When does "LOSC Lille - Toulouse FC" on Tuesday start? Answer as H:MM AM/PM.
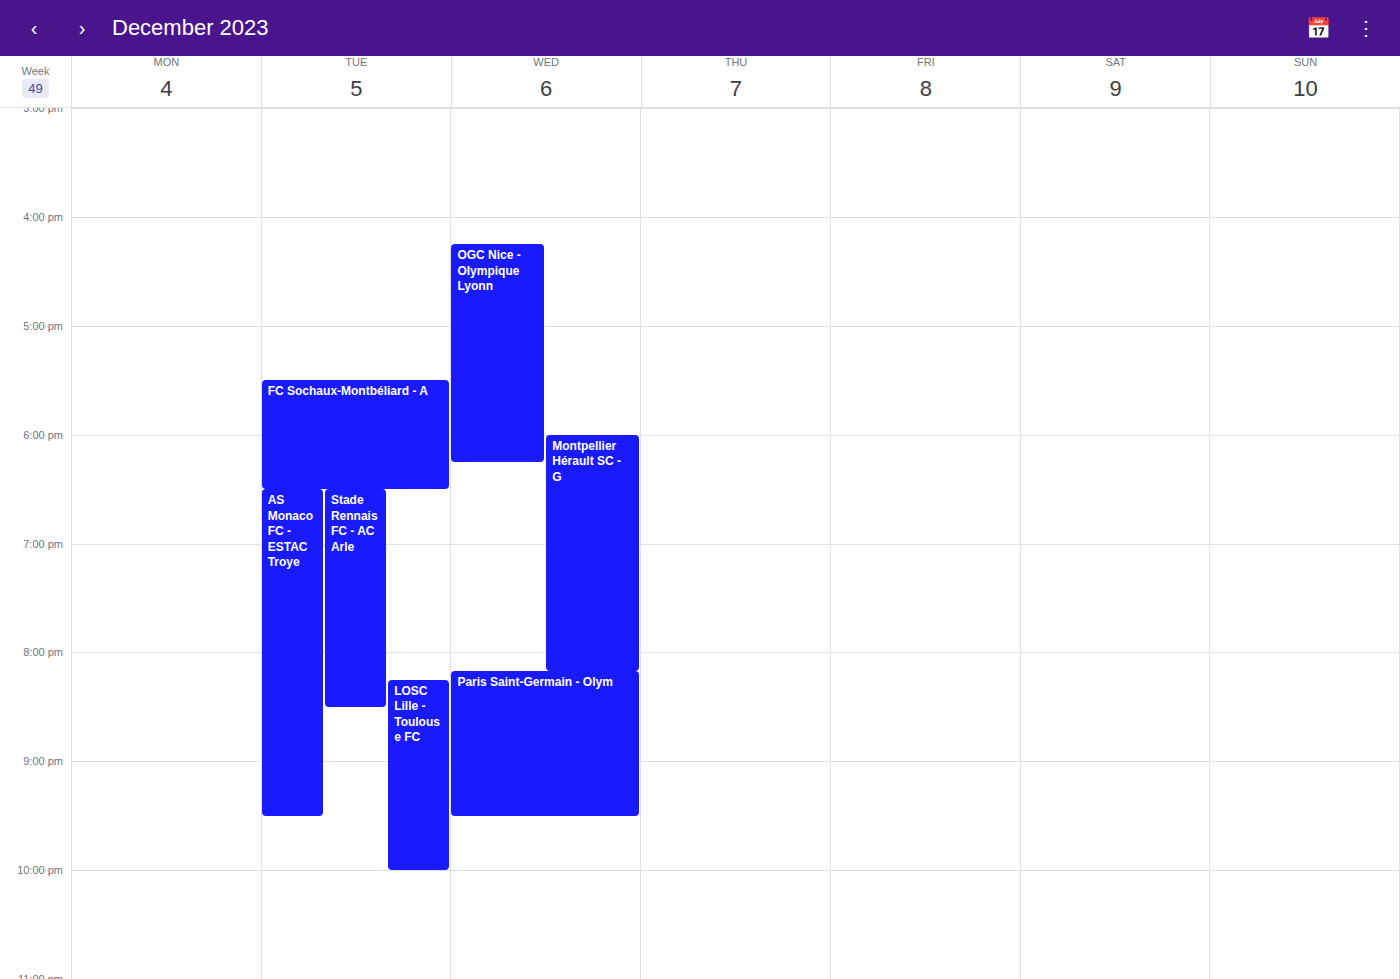
8:15 PM